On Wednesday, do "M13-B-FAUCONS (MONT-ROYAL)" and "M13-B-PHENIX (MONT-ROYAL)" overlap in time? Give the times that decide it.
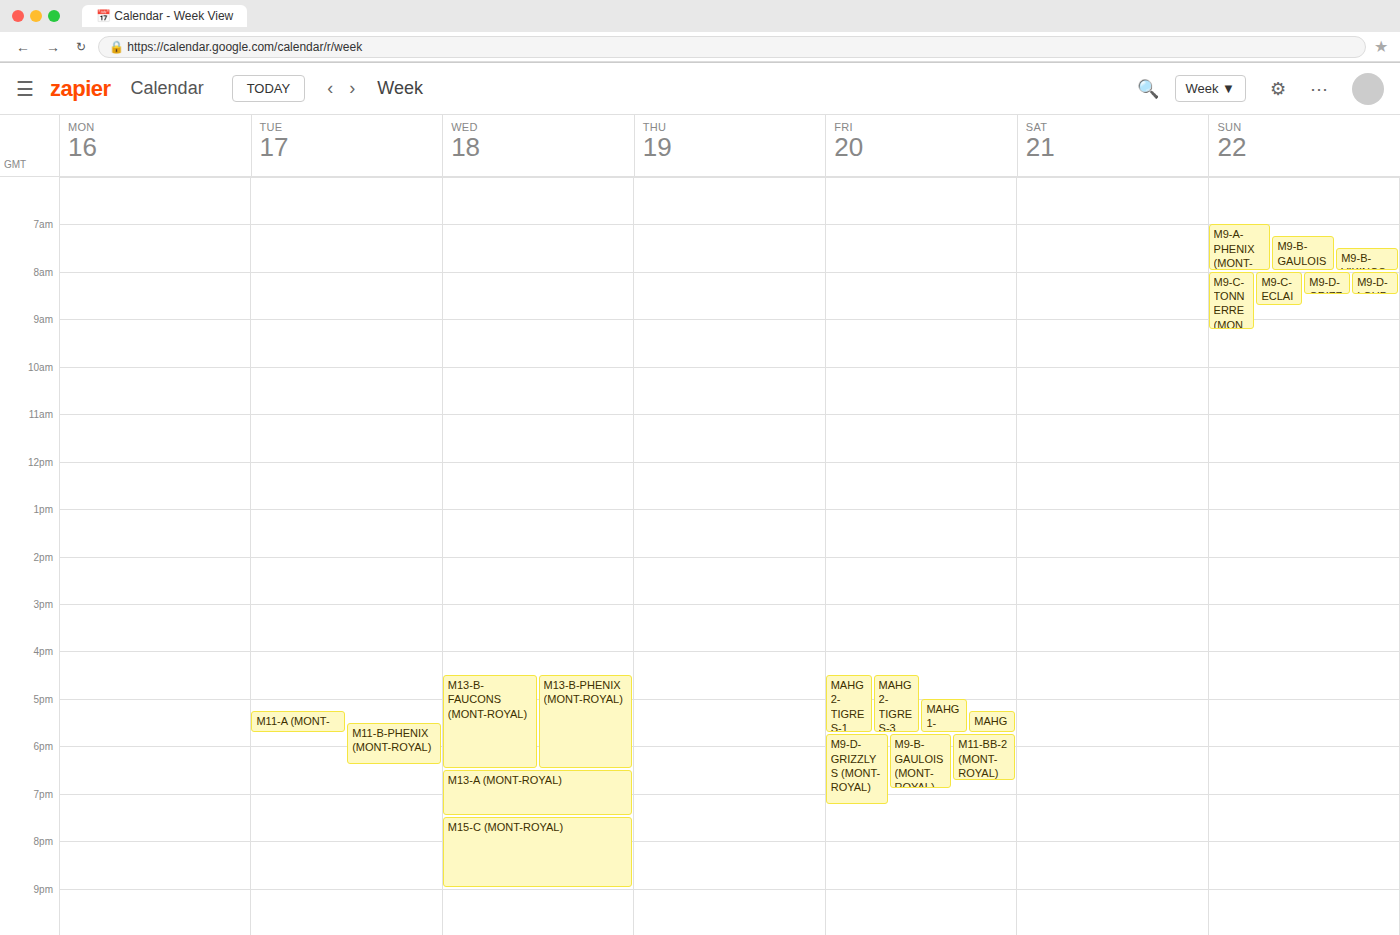
"M13-B-FAUCONS (MONT-ROYAL)" runs 4:30 PM to 6:30 PM, inside "M13-B-PHENIX (MONT-ROYAL)" -- they overlap.